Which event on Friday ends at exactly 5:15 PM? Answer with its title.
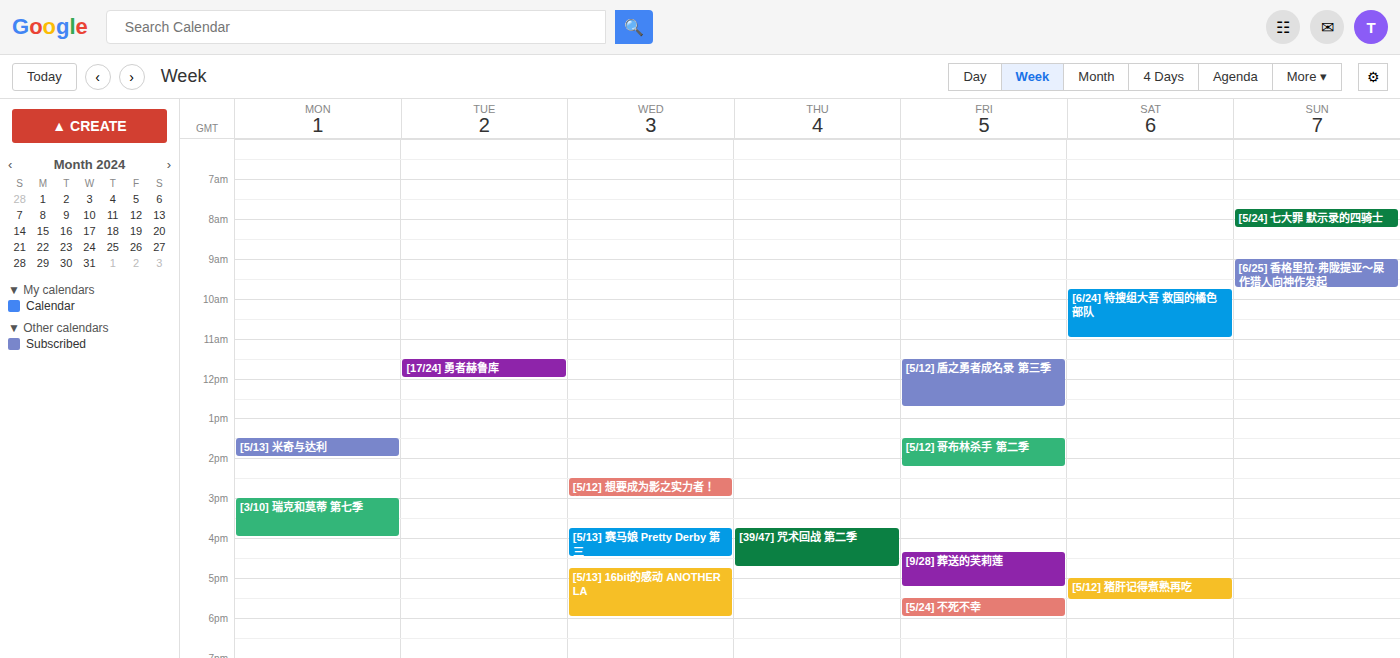
"[9/28] 葬送的芙莉莲"